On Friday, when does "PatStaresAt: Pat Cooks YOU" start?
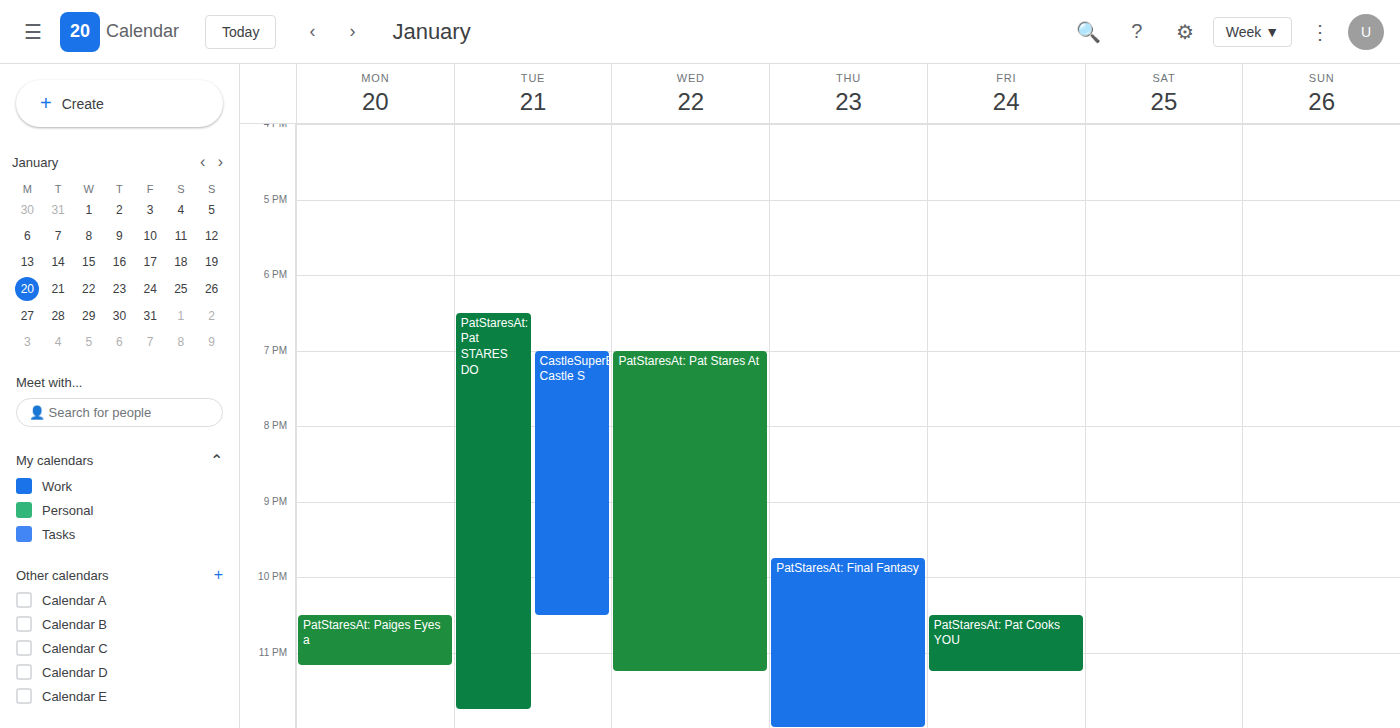
10:30 PM